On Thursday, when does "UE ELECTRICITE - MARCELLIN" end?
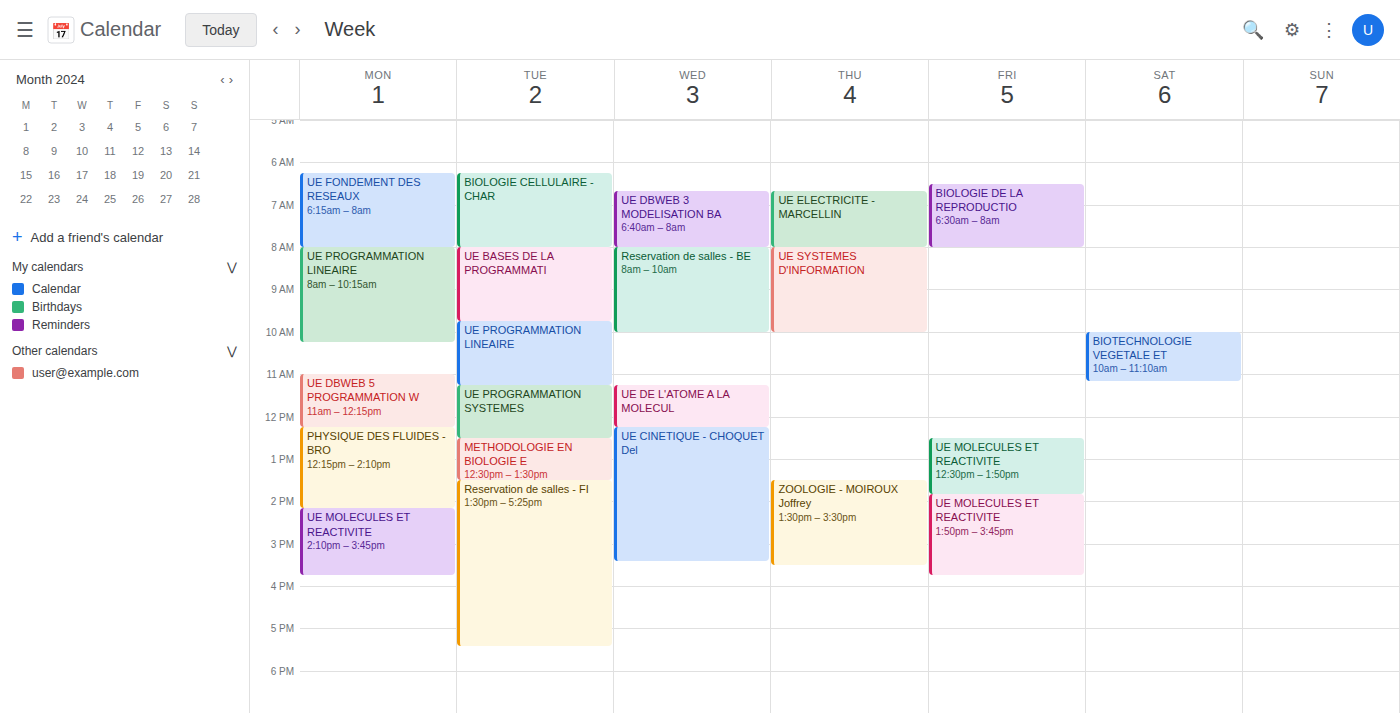
8:00 AM